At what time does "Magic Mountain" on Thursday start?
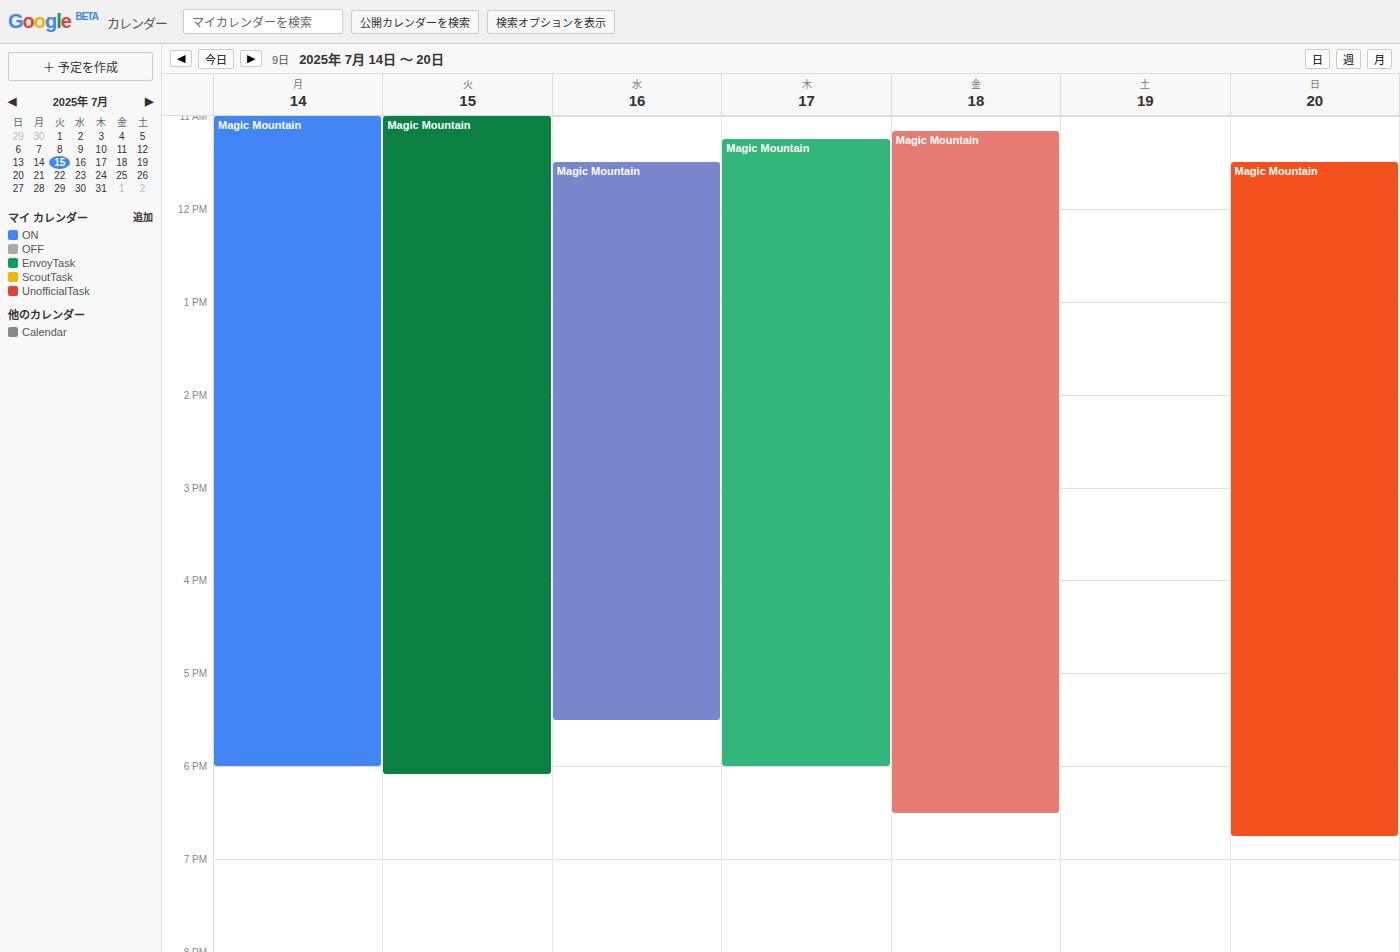
11:15 AM